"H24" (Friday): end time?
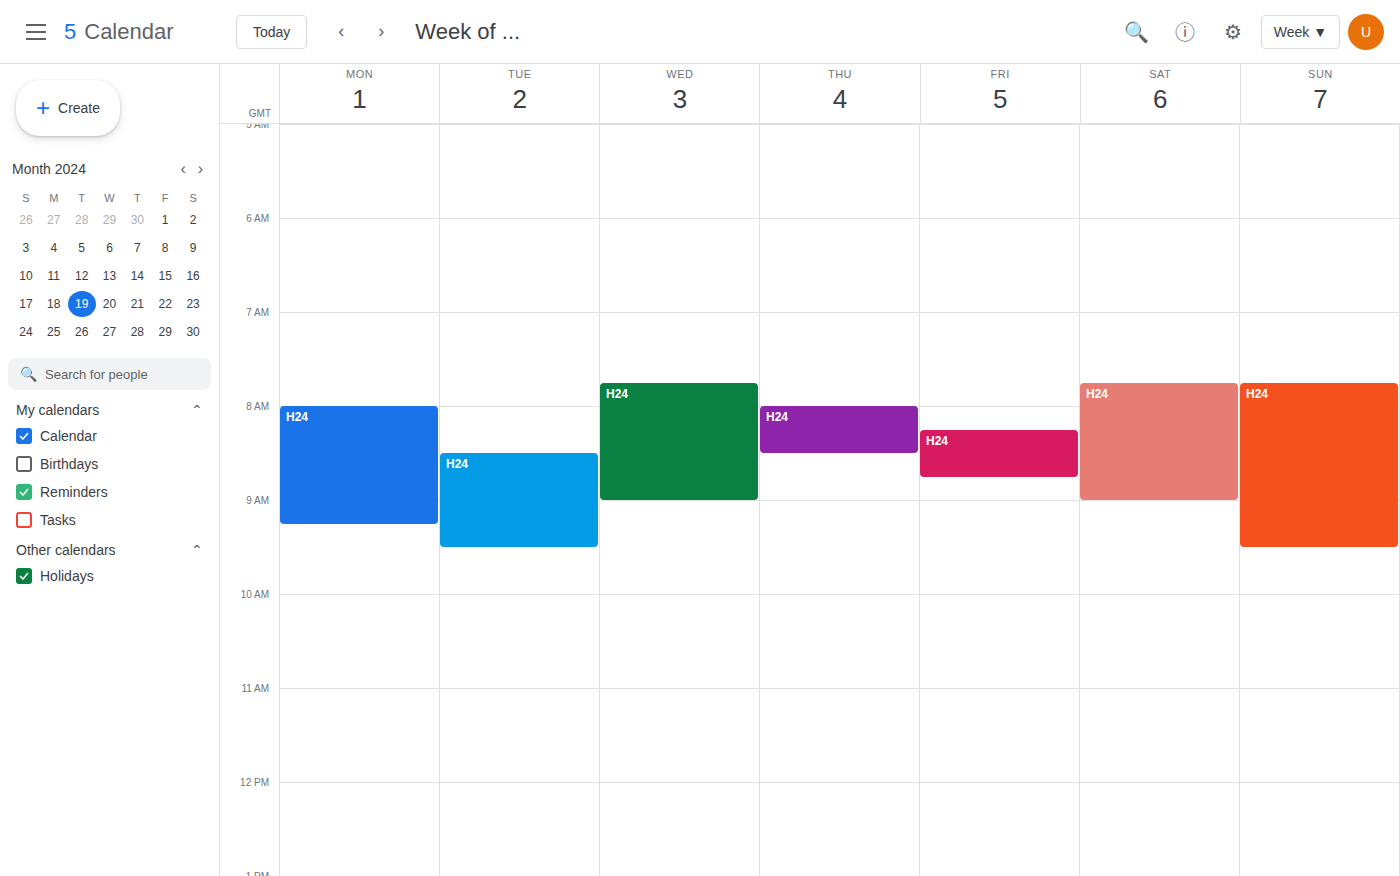
08:45